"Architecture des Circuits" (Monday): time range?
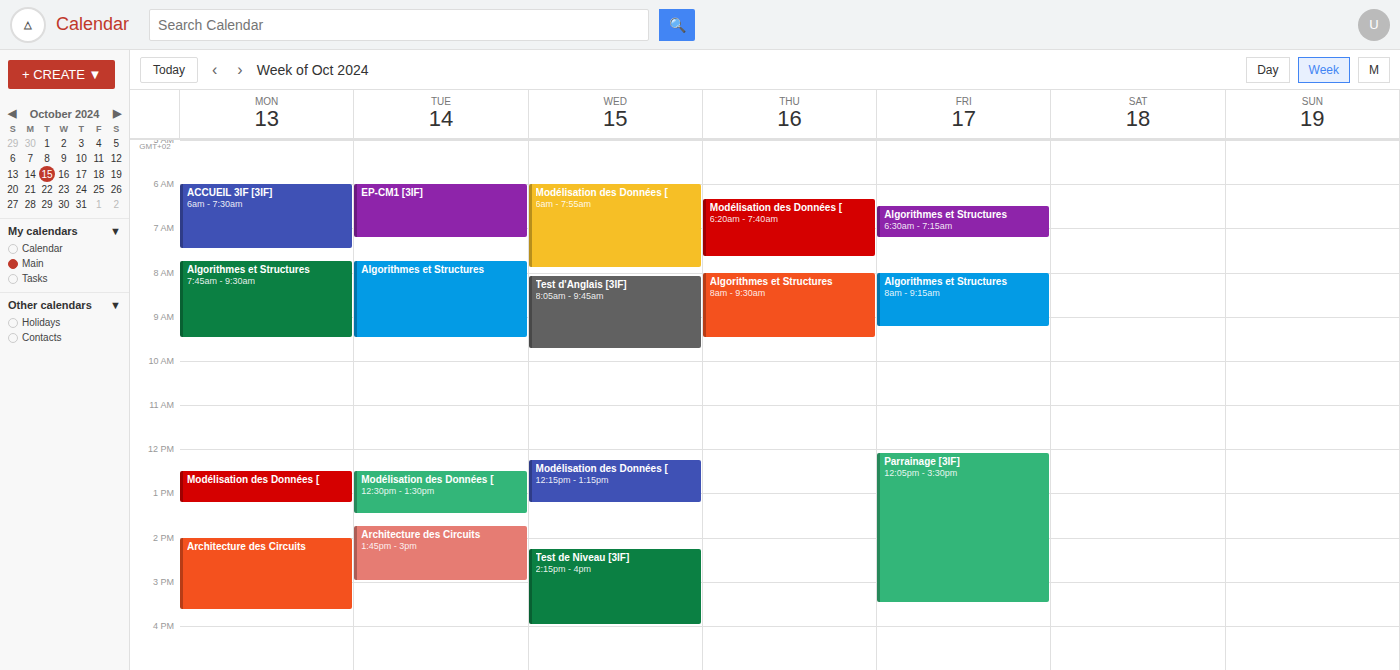
2:00 PM to 3:40 PM